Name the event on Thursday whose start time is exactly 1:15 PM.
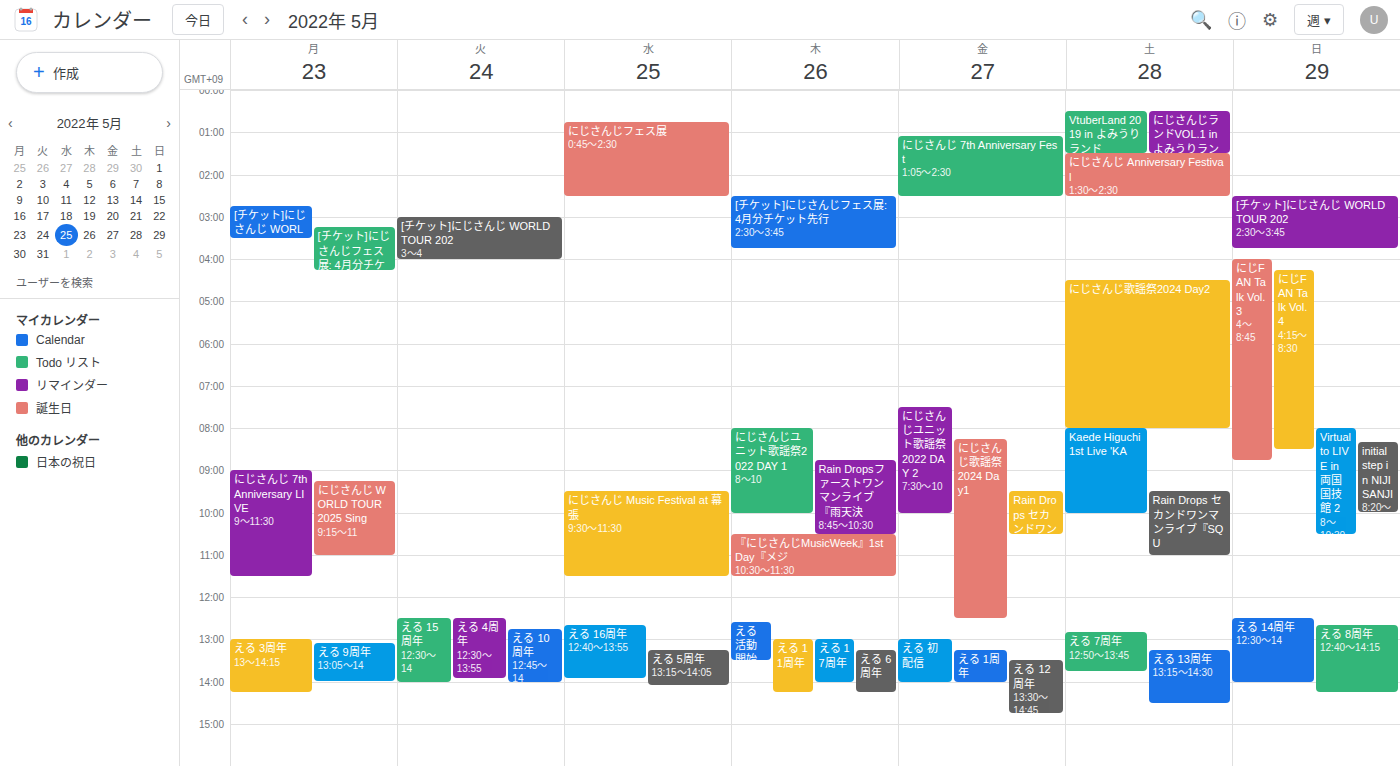
"える 6周年"